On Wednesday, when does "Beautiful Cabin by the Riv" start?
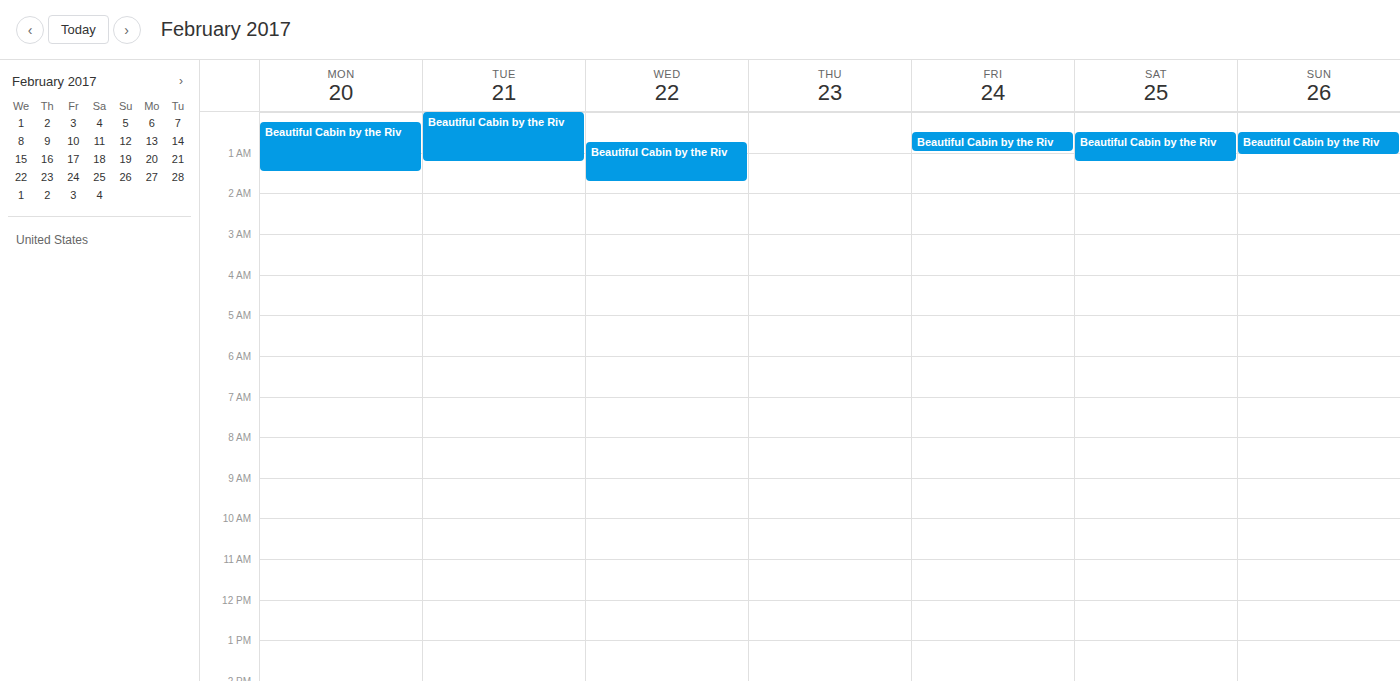
12:45 AM